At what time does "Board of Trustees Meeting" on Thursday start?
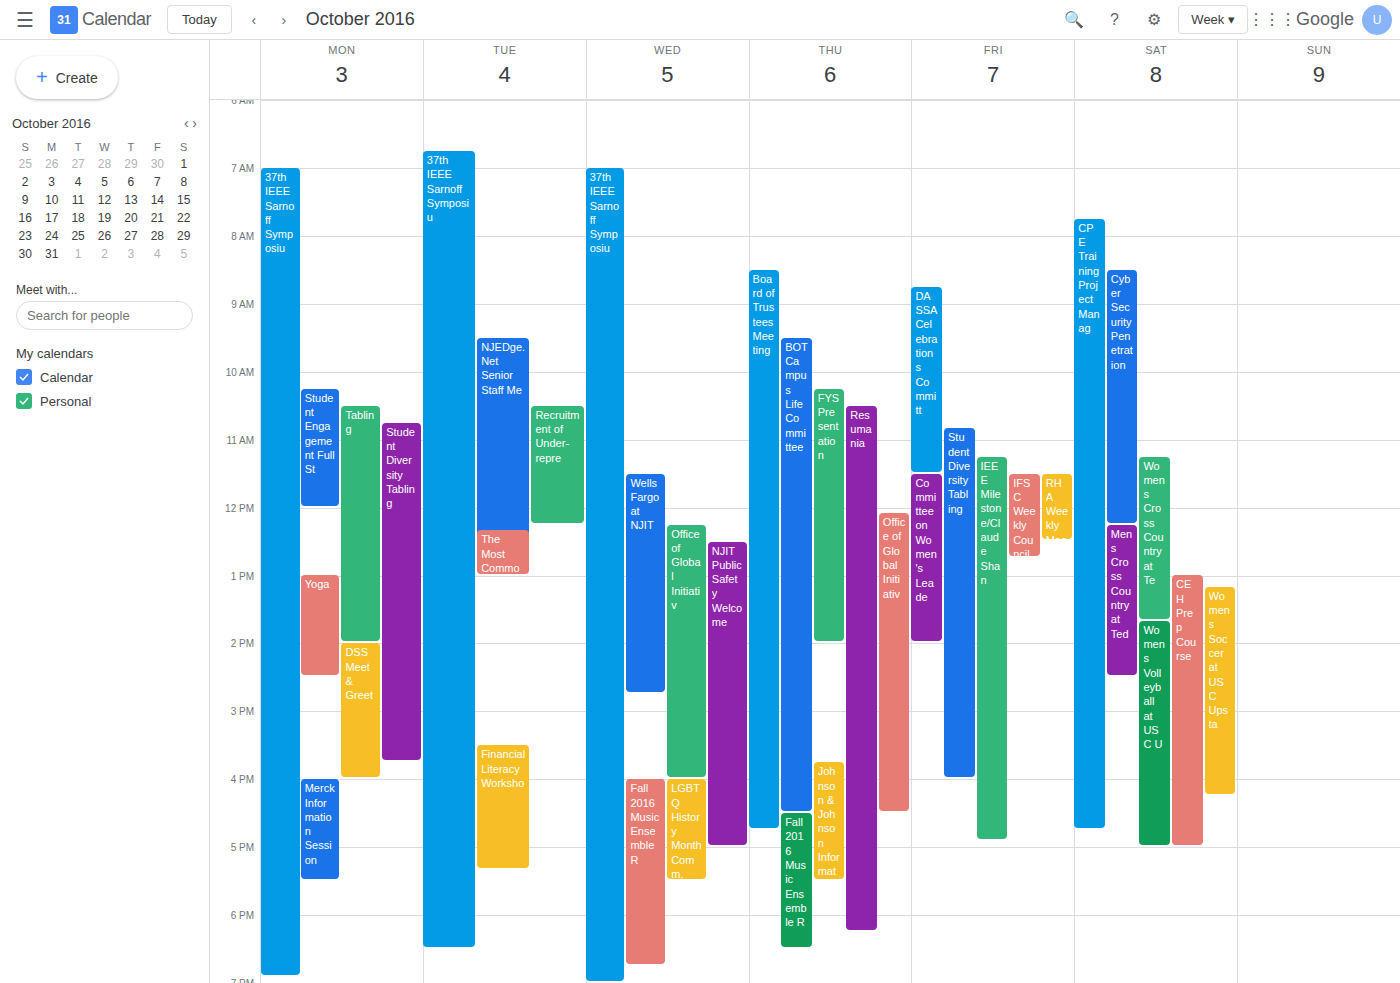
08:30